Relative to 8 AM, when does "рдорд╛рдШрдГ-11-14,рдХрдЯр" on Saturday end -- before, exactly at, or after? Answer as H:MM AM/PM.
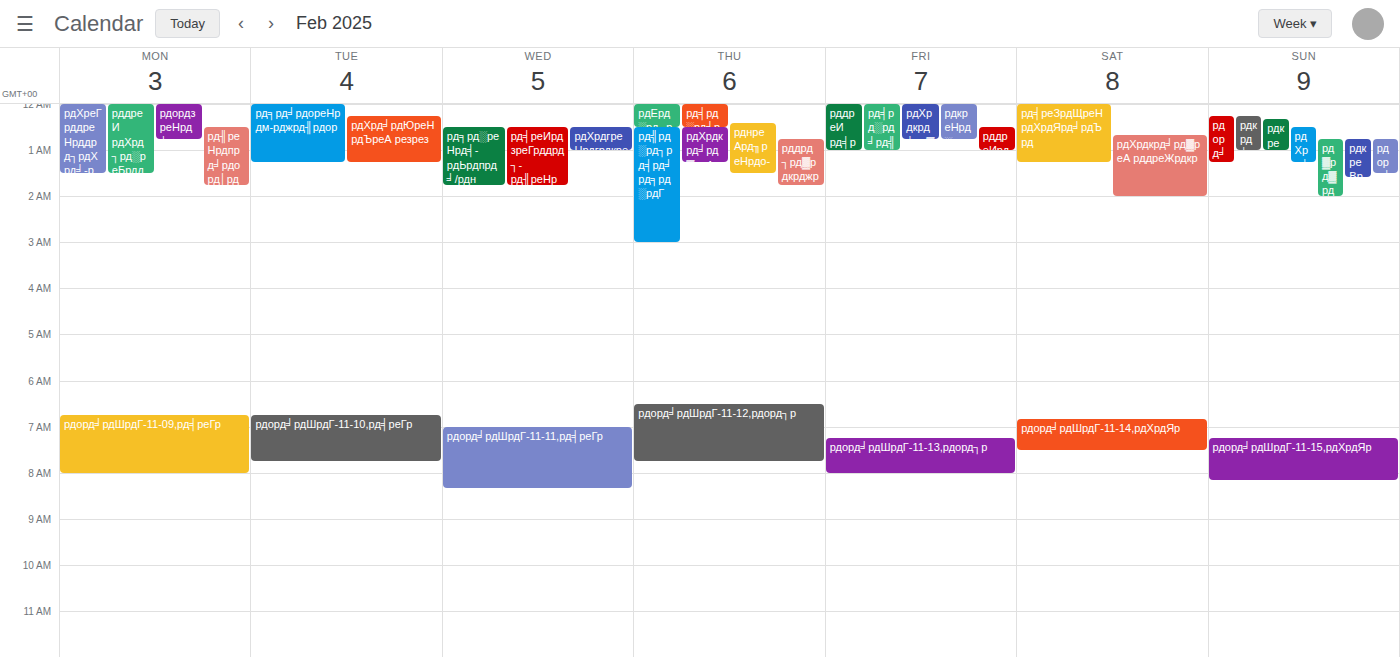
7:30 AM -- before 8 AM, 30 minutes above the 8 AM line.